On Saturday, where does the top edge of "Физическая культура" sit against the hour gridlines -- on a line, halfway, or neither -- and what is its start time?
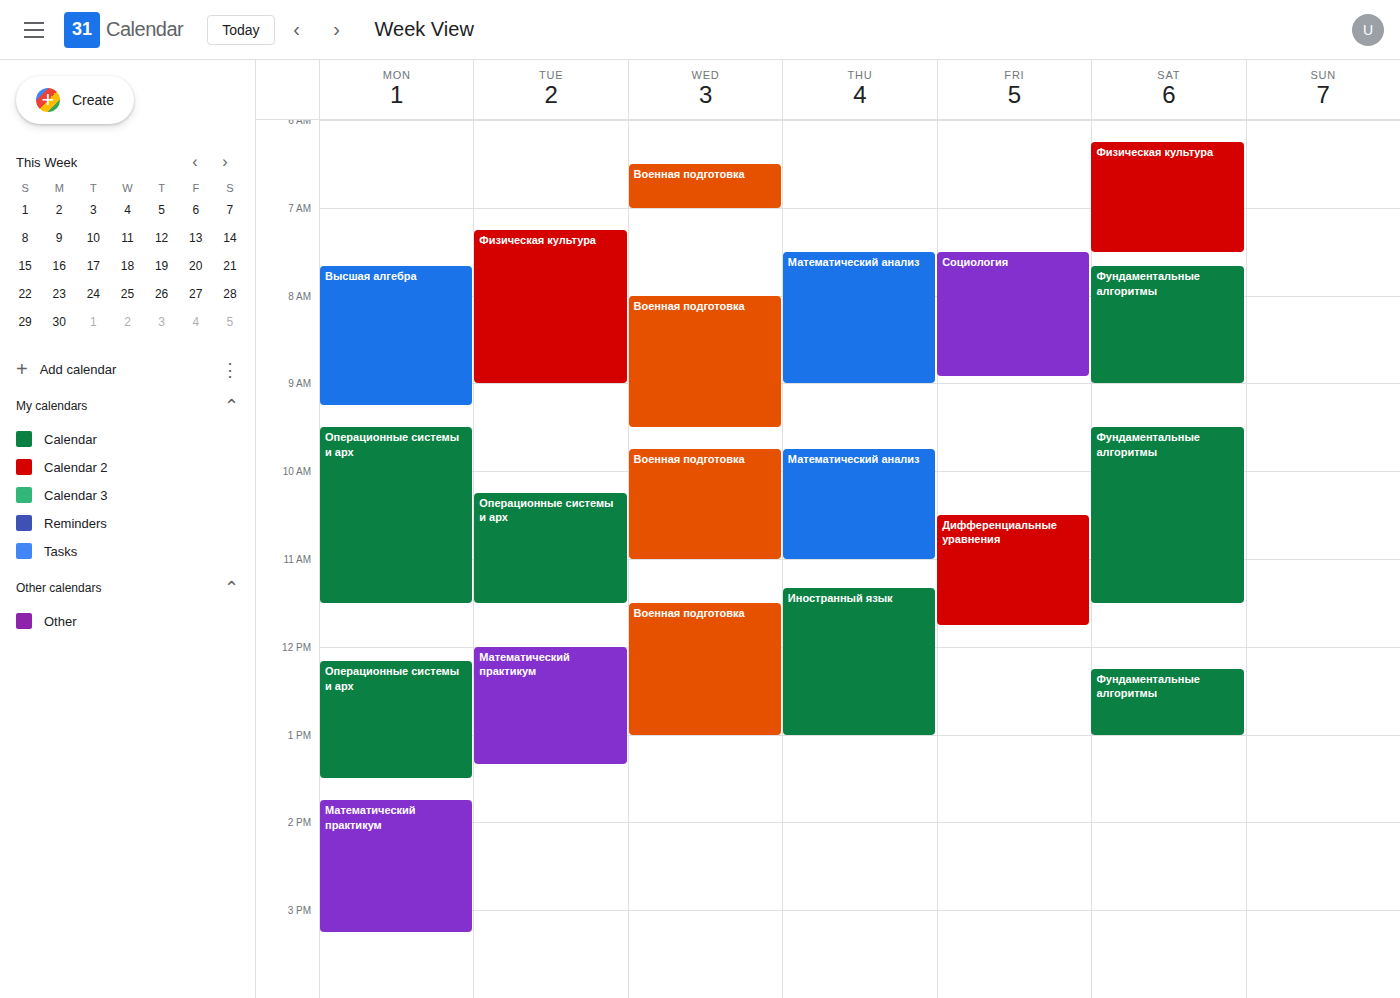
6:15 AM -- neither: a quarter of the way from the 6 AM line to the 7 AM line.